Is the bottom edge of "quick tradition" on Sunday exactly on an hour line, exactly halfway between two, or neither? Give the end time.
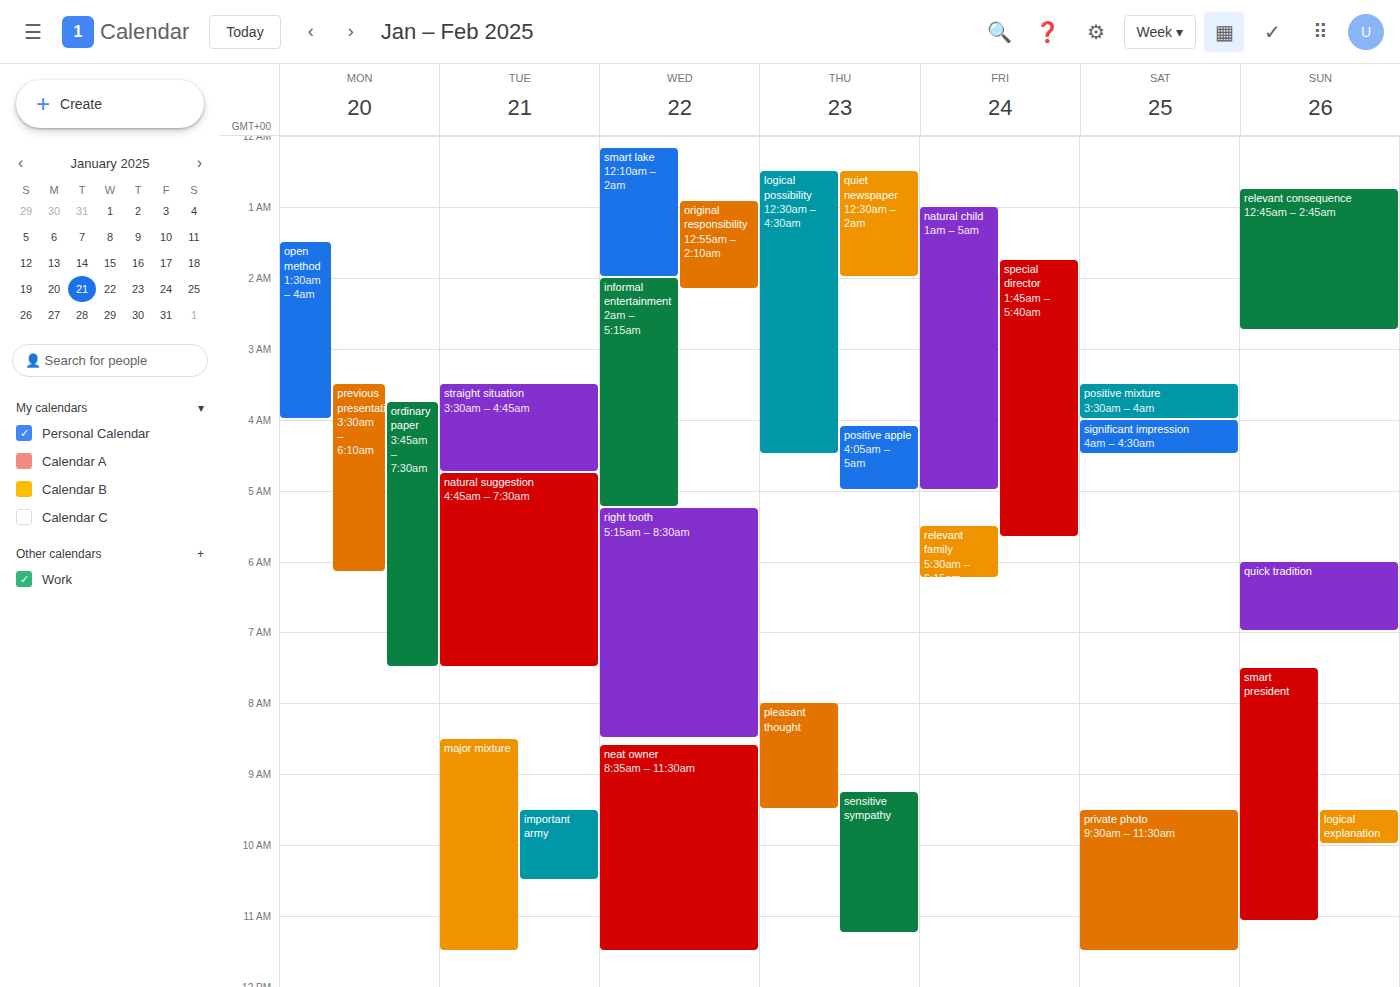
7:00 AM -- exactly on the 7 AM line.